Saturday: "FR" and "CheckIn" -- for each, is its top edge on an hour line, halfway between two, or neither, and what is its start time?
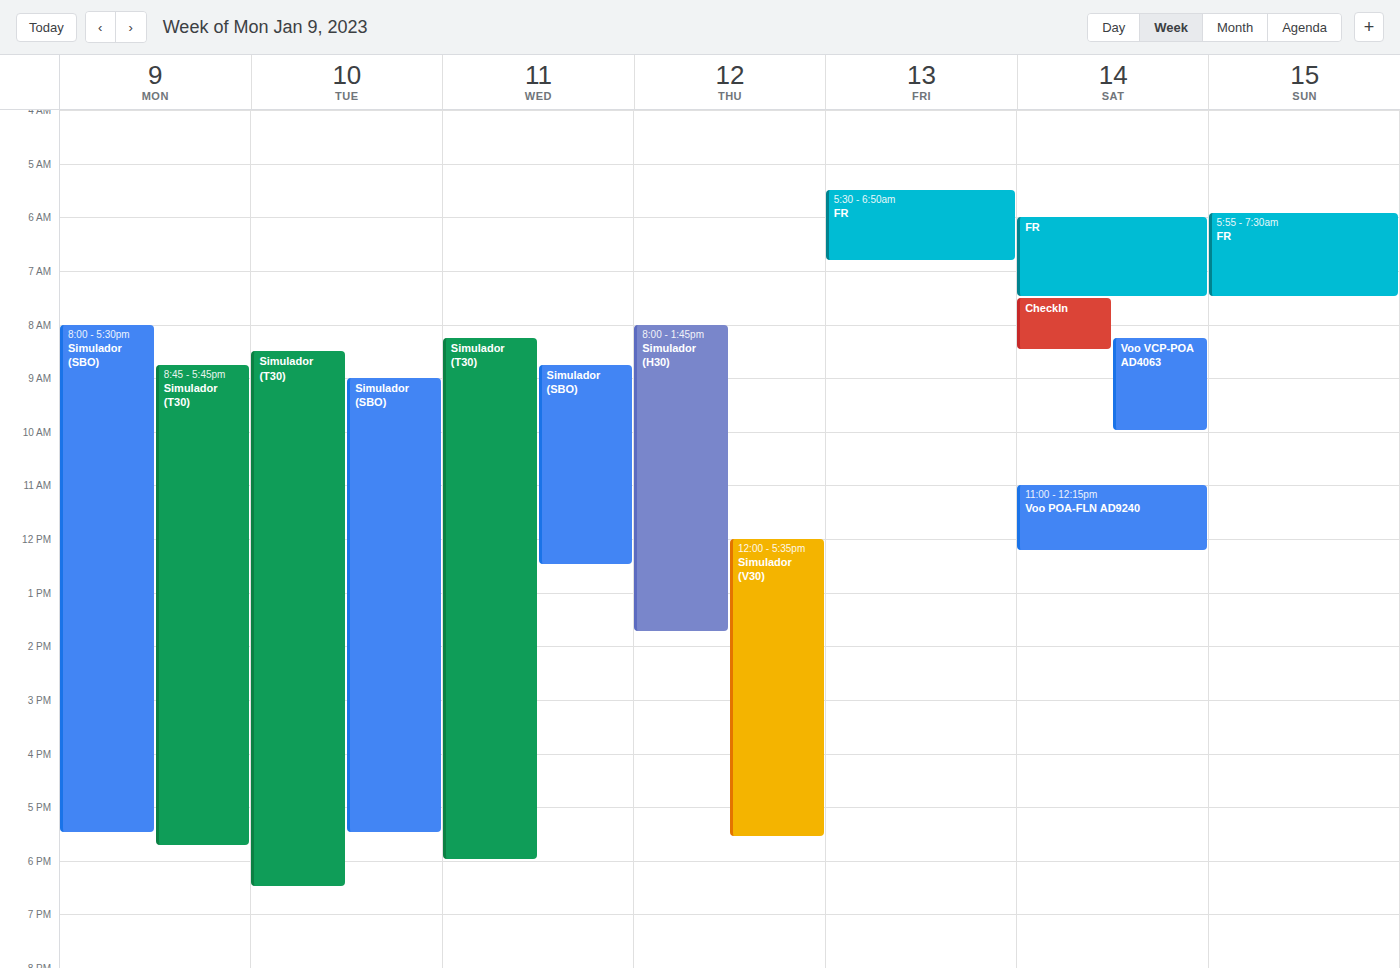
"FR": 6:00 AM, exactly on the 6 AM line. "CheckIn": 7:30 AM, halfway between the 7 AM and 8 AM lines.